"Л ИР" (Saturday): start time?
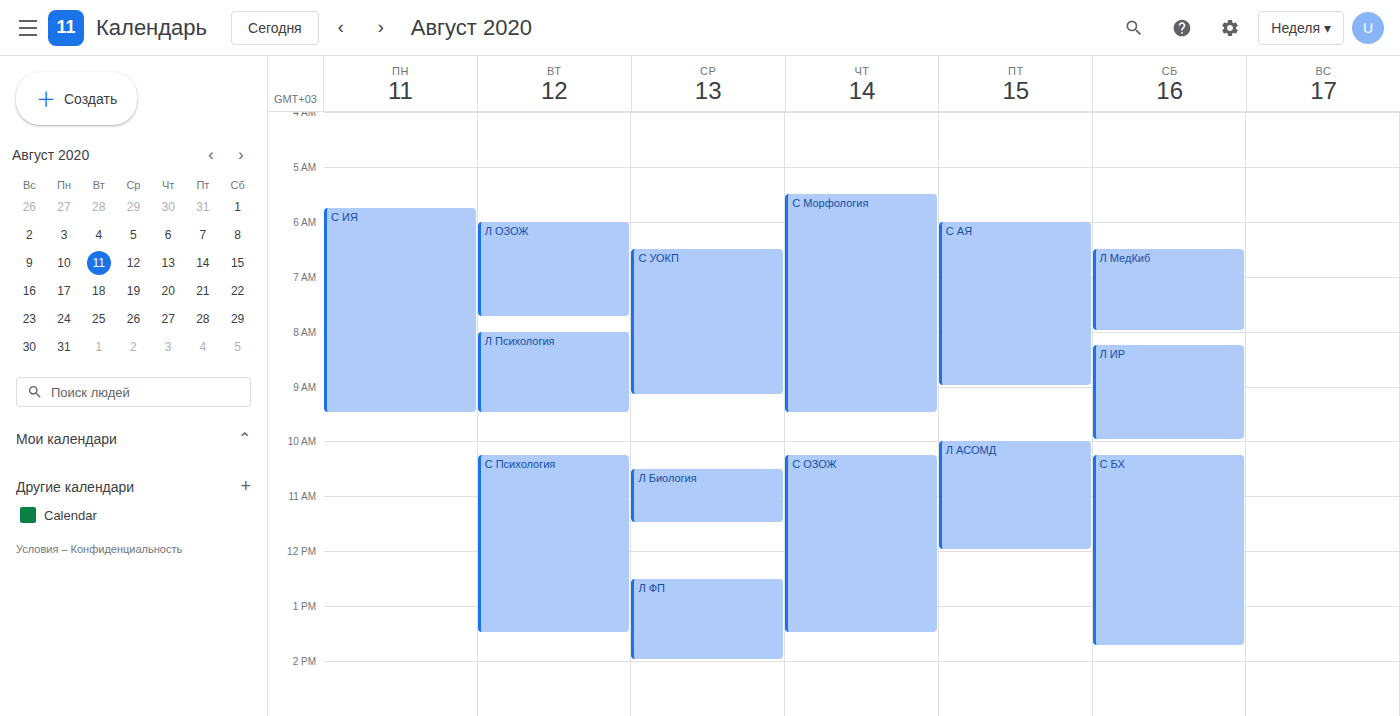
8:15 AM